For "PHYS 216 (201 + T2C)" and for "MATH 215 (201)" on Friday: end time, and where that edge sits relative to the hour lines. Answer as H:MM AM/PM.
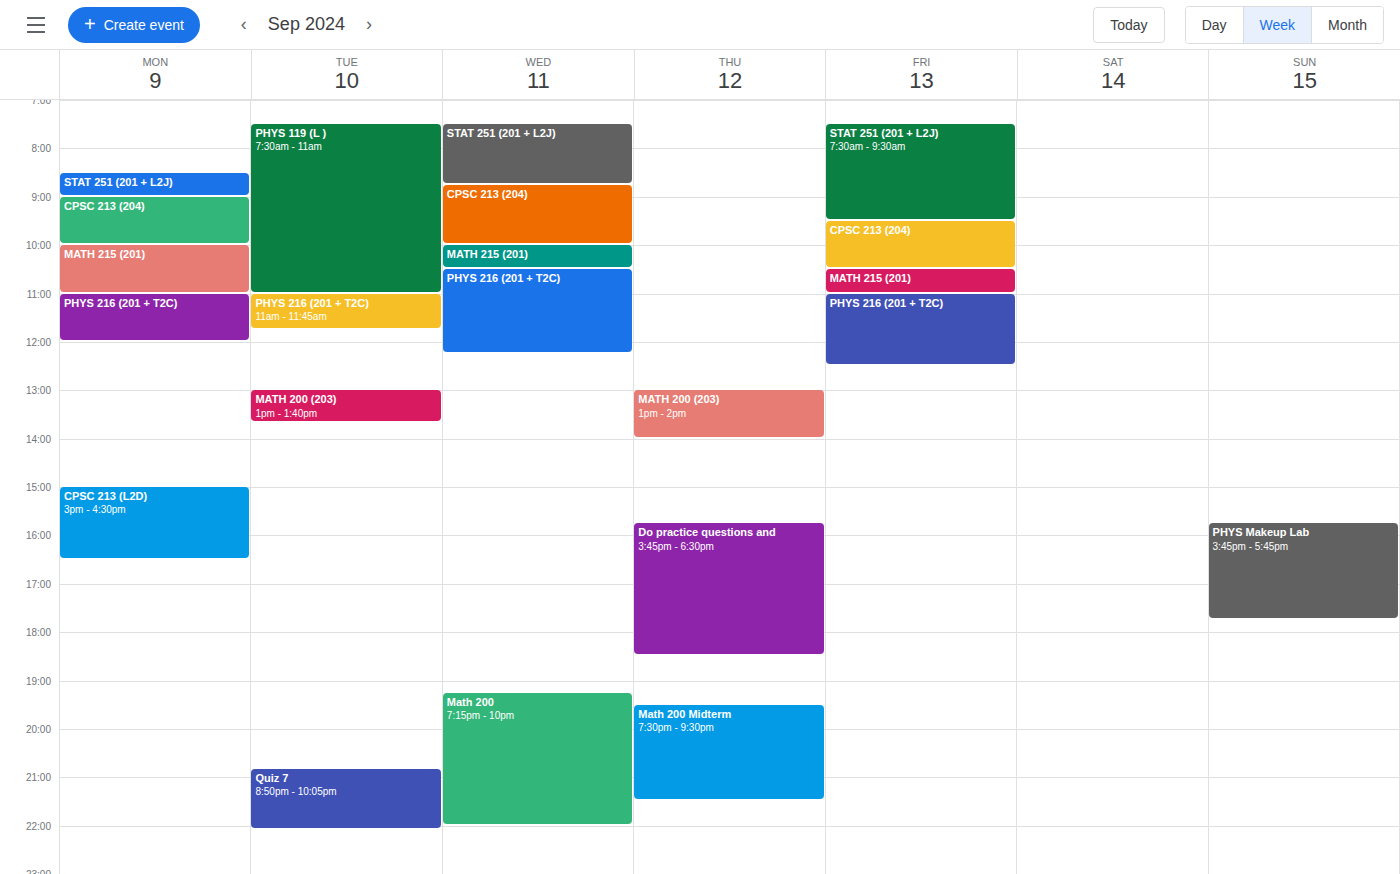
"PHYS 216 (201 + T2C)": 12:30 PM, halfway between the 12 PM and 1 PM lines. "MATH 215 (201)": 11:00 AM, exactly on the 11 AM line.